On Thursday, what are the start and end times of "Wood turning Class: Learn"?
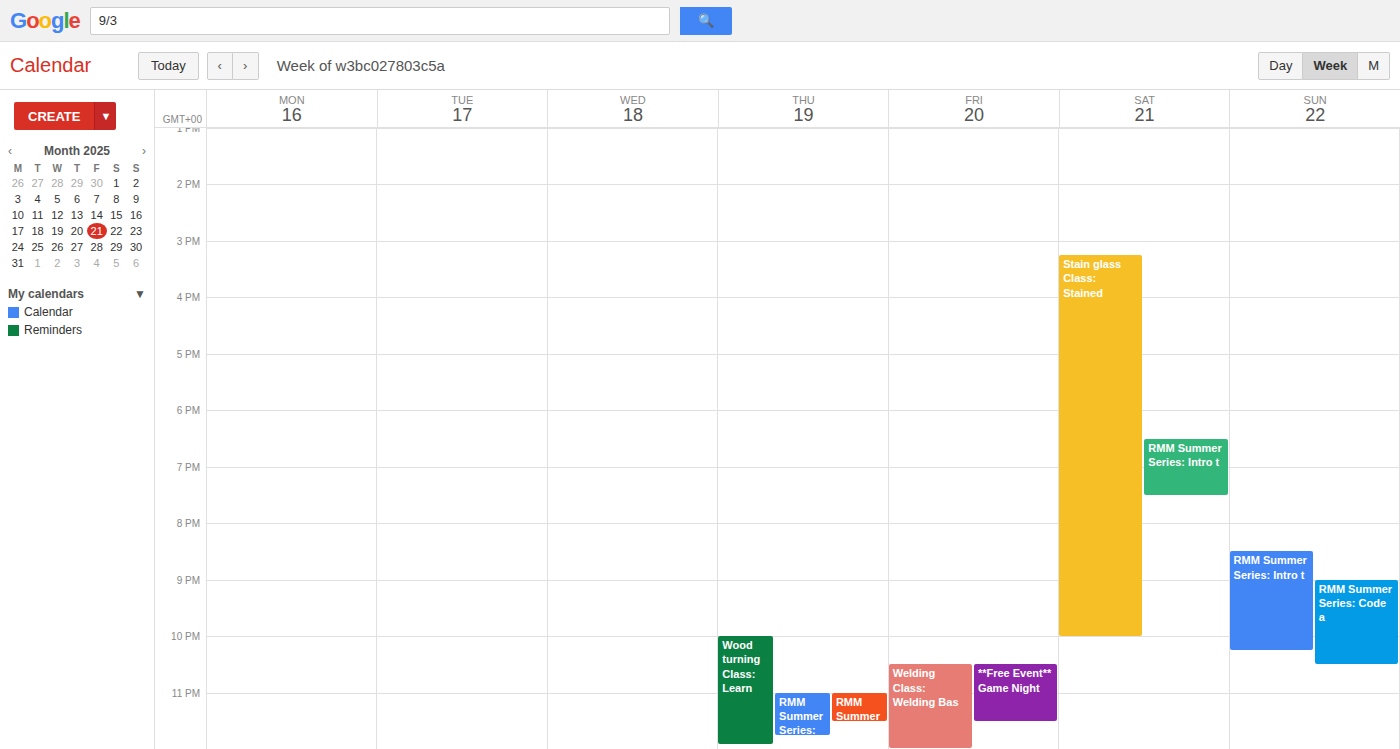
10:00 PM to 11:55 PM